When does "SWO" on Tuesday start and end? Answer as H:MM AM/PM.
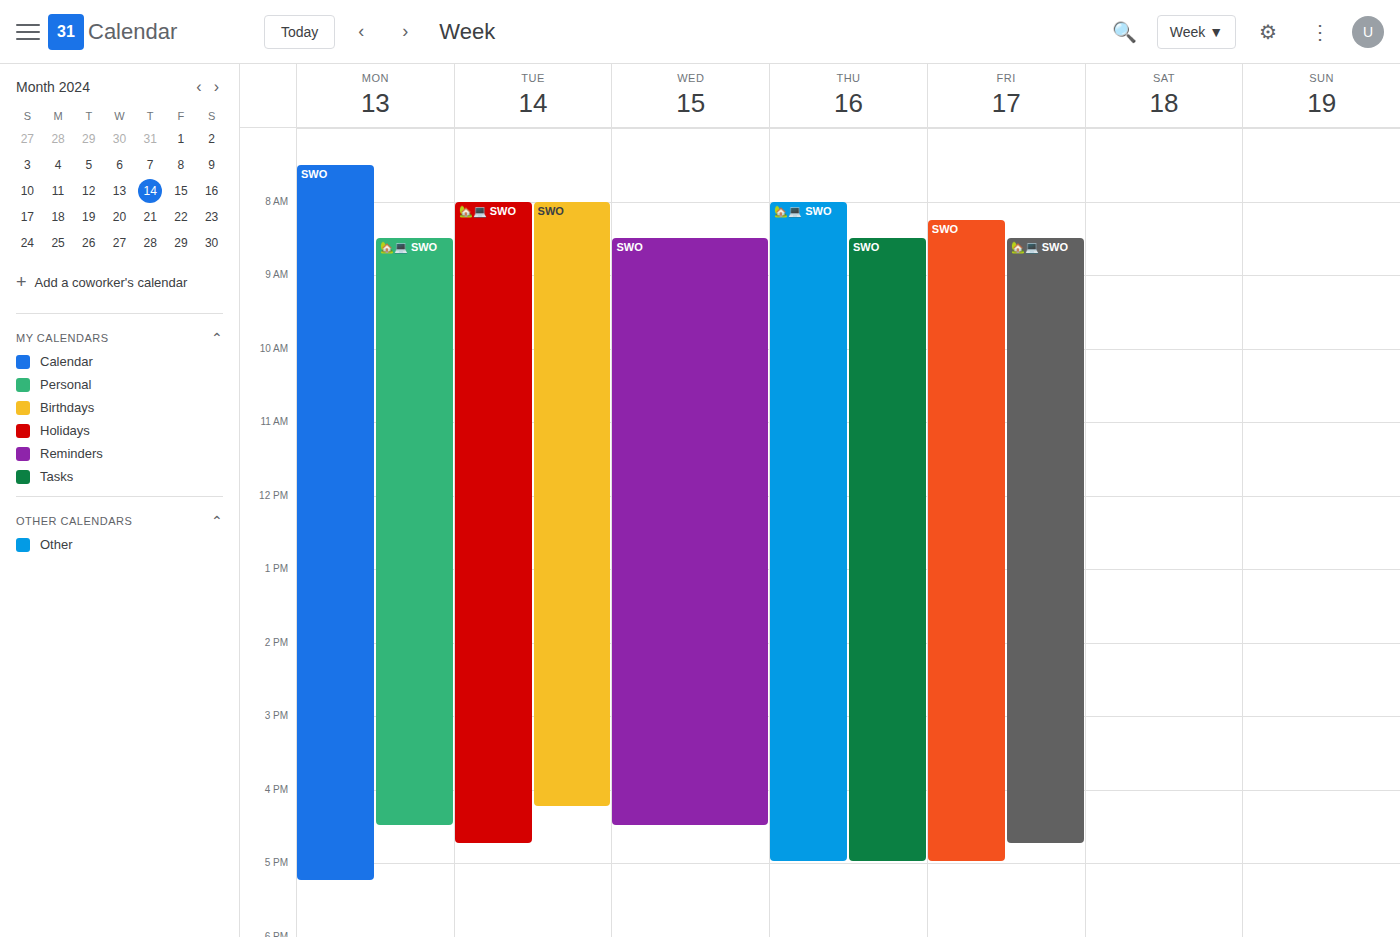
8:00 AM to 4:15 PM